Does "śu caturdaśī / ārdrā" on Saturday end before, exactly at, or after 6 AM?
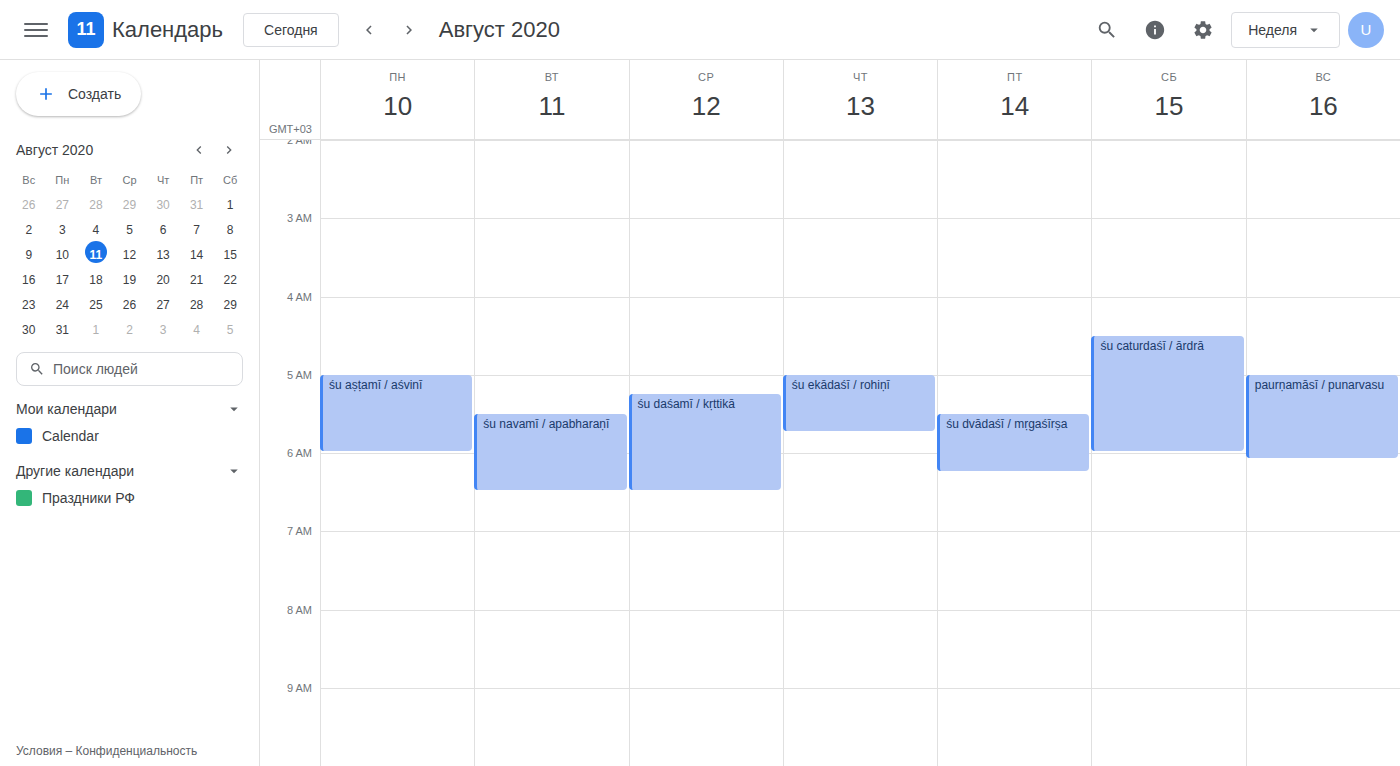
6:00 AM -- exactly at 6 AM, on the 6 AM line.